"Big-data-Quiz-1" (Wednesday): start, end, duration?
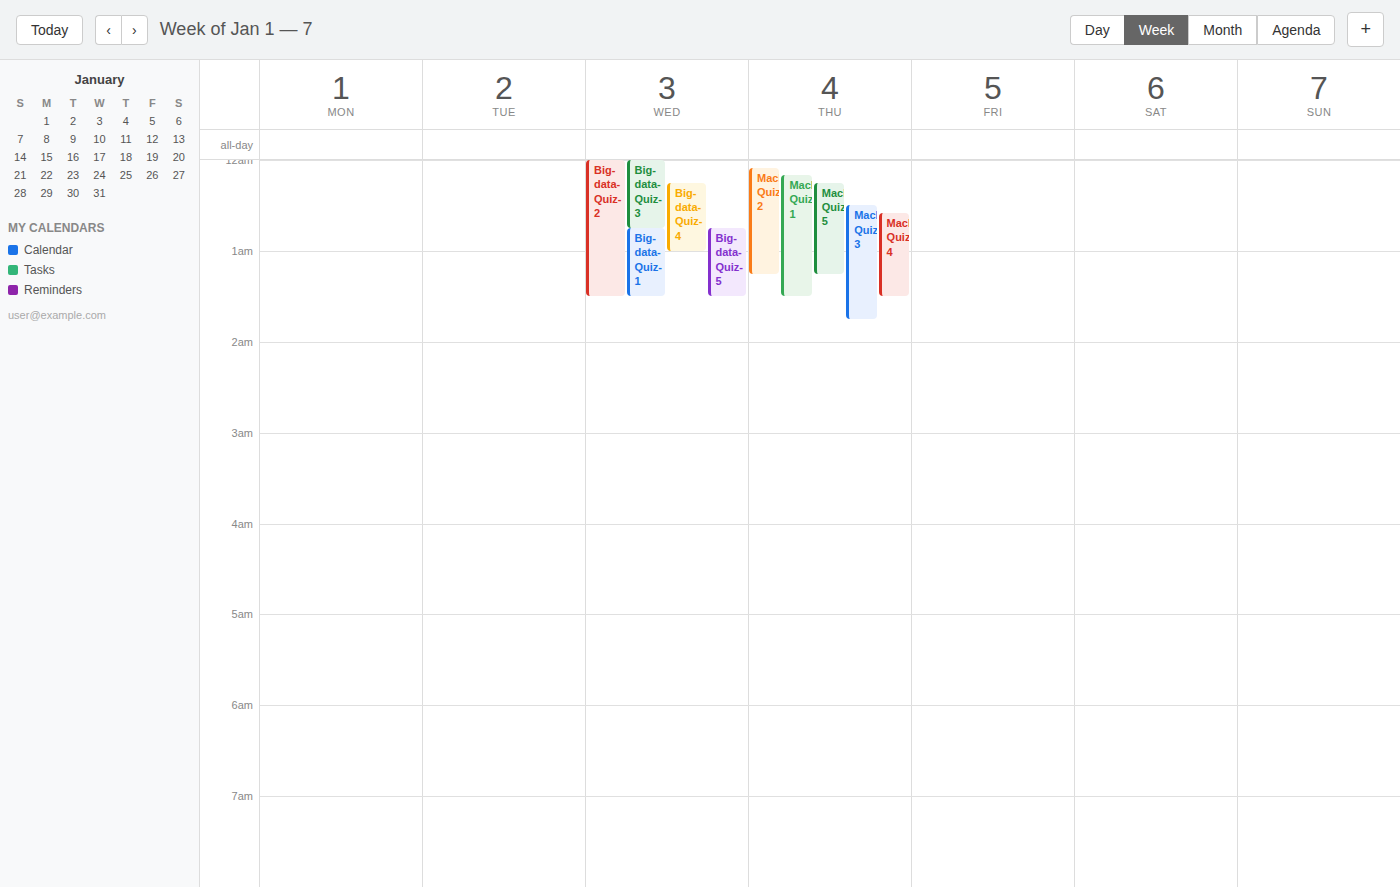
12:45 AM to 1:30 AM, 45 minutes